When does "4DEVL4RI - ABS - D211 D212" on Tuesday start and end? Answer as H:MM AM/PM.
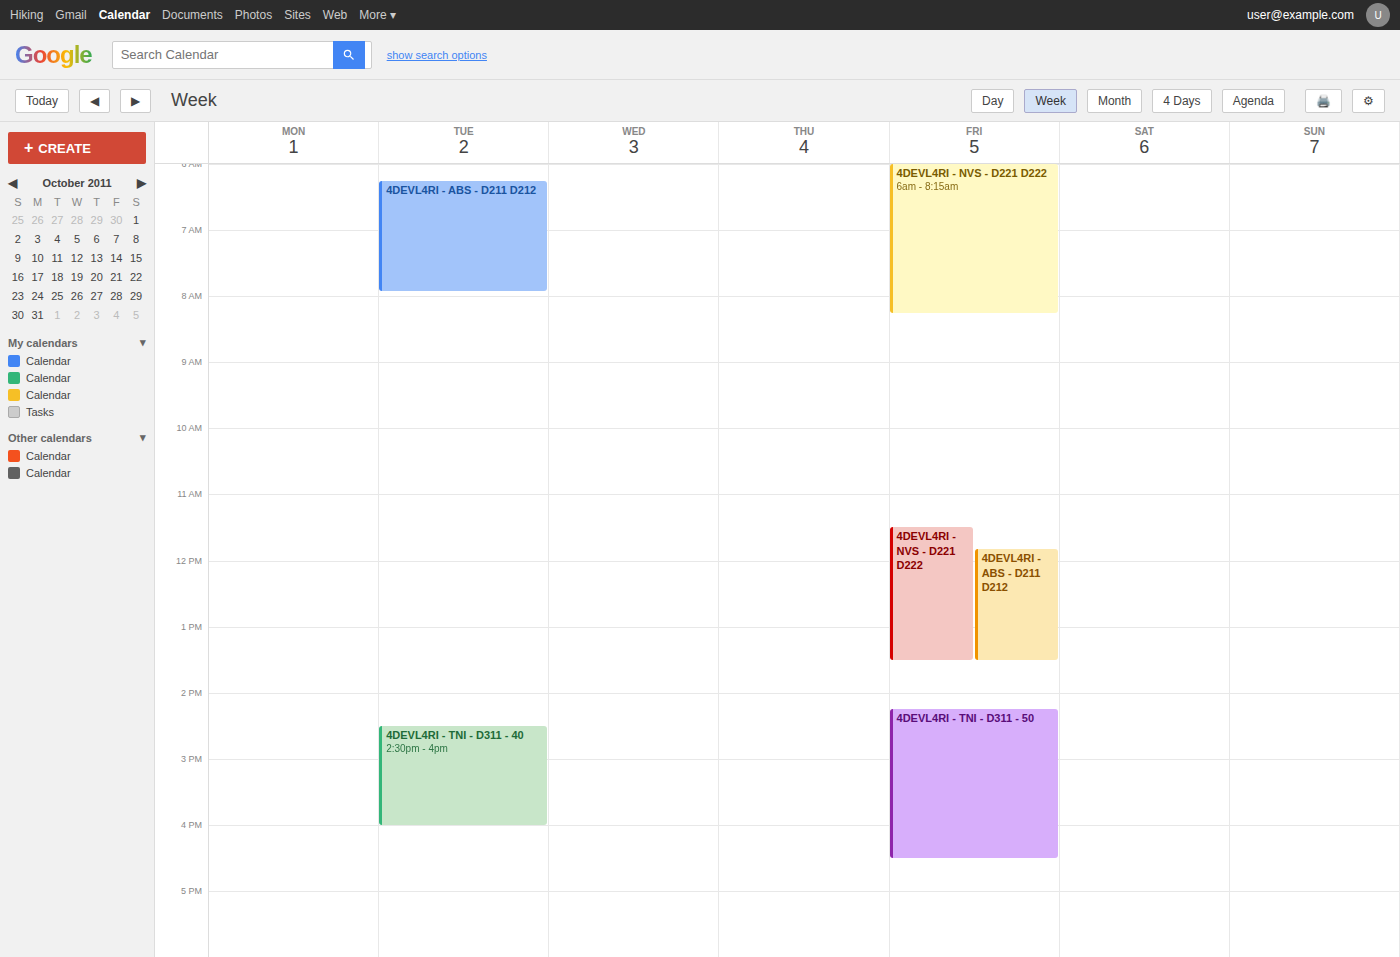
6:15 AM to 7:55 AM